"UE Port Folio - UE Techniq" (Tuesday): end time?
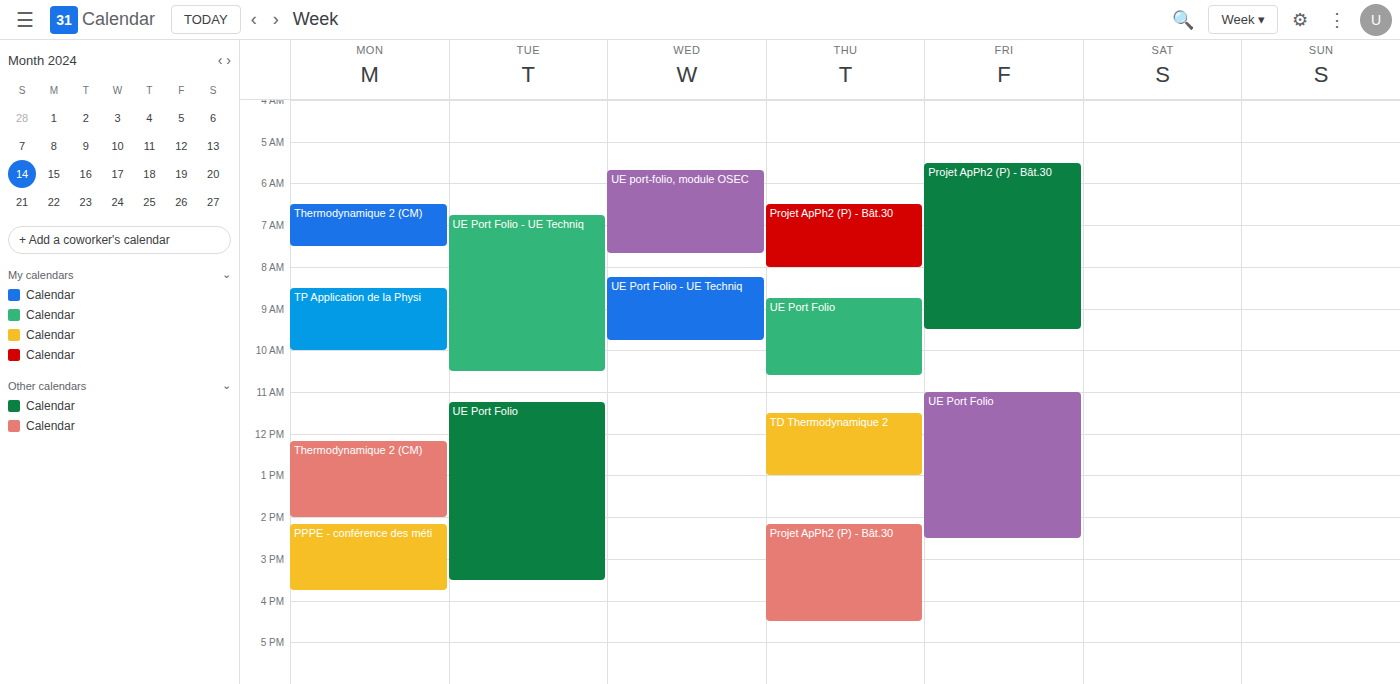
10:30 AM